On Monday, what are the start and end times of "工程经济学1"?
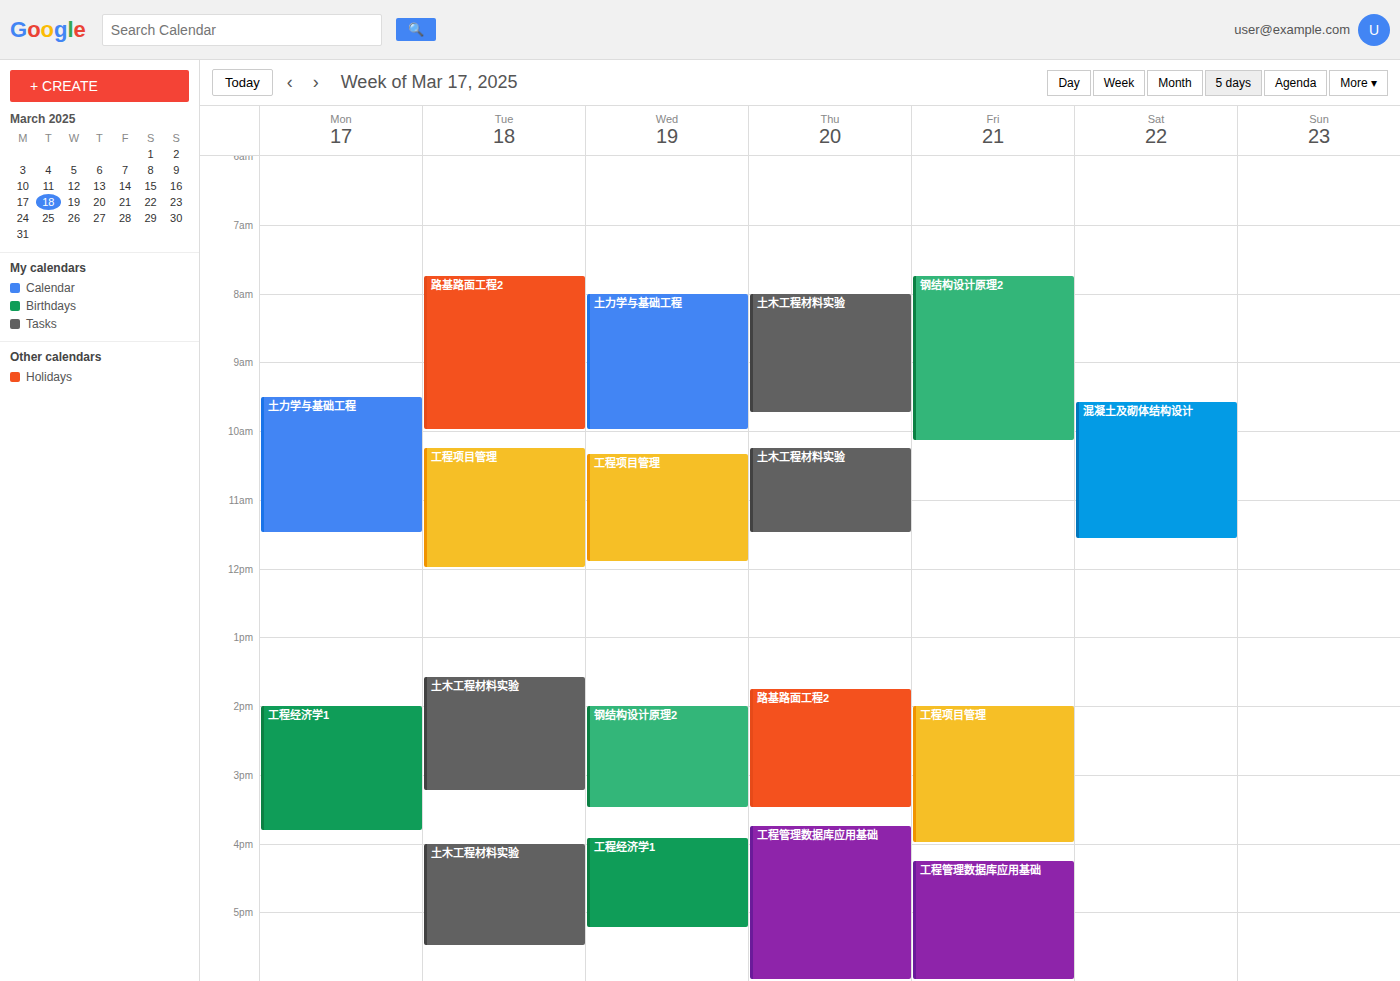
2:00 PM to 3:50 PM